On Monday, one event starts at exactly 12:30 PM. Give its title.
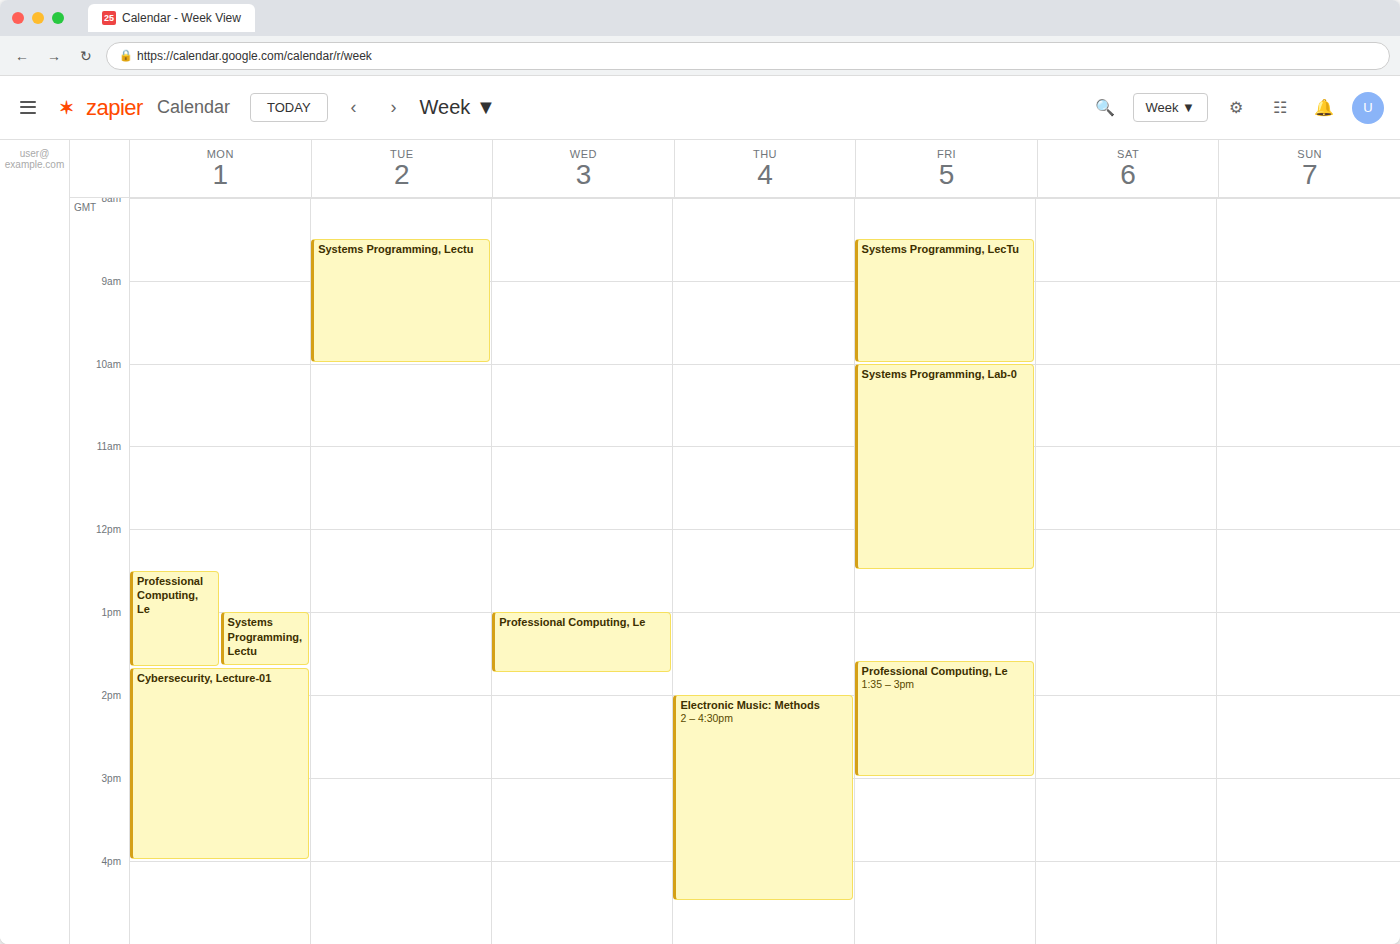
"Professional Computing, Le"